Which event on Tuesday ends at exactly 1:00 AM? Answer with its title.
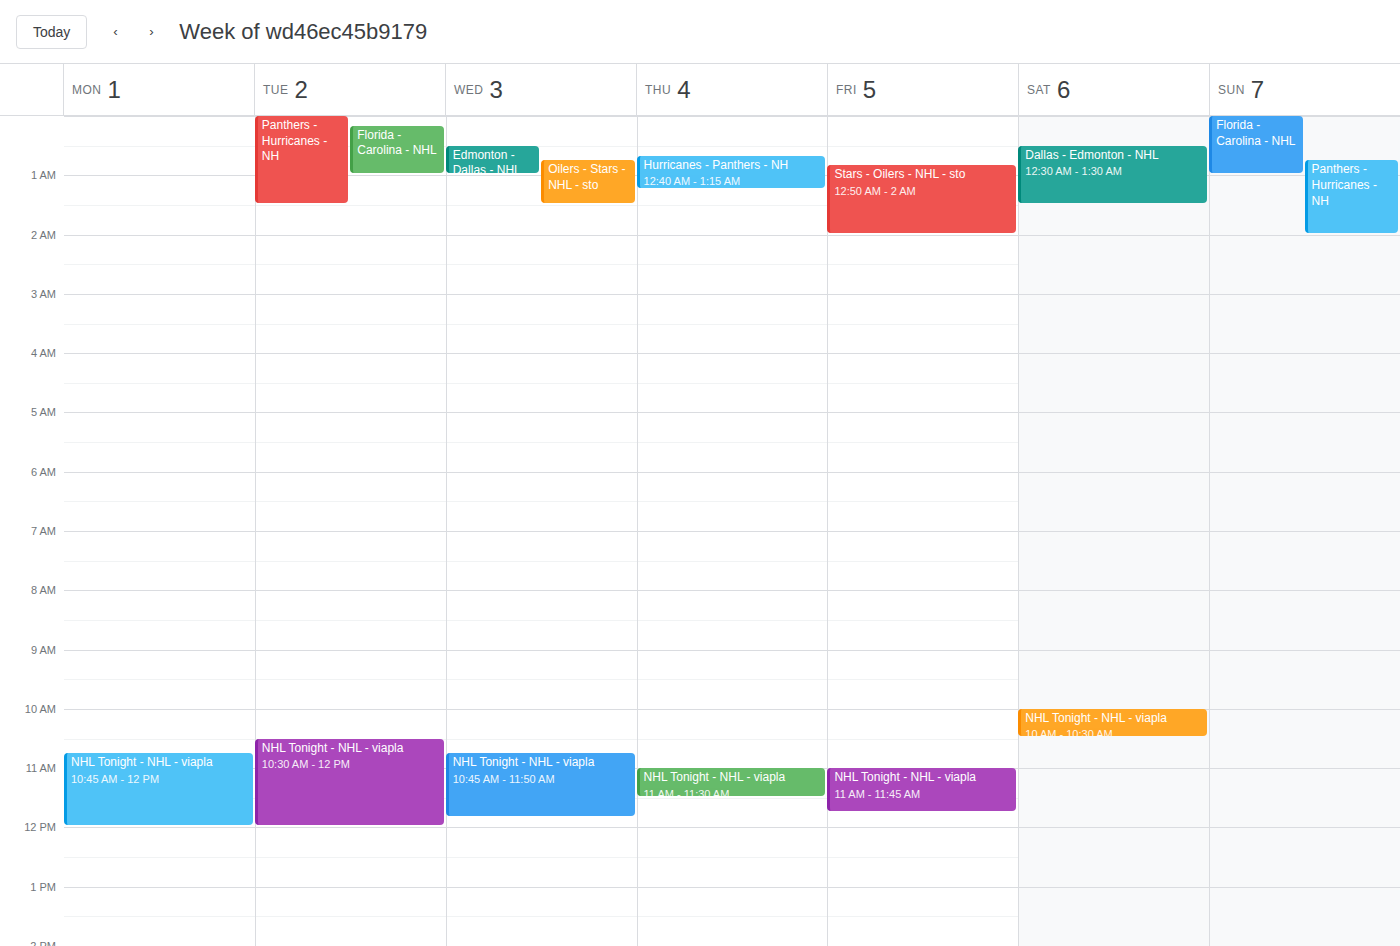
"Florida - Carolina - NHL"